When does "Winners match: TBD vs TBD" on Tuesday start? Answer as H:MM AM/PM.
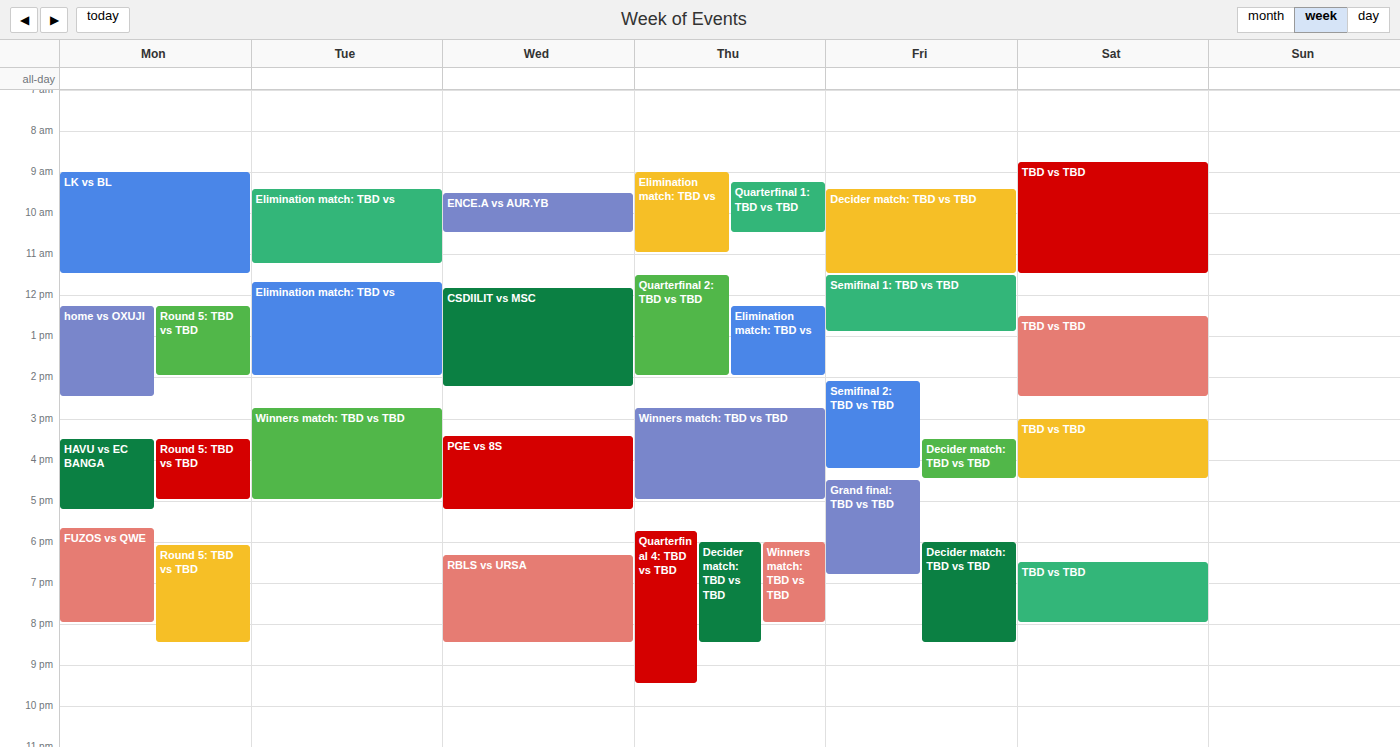
2:45 PM